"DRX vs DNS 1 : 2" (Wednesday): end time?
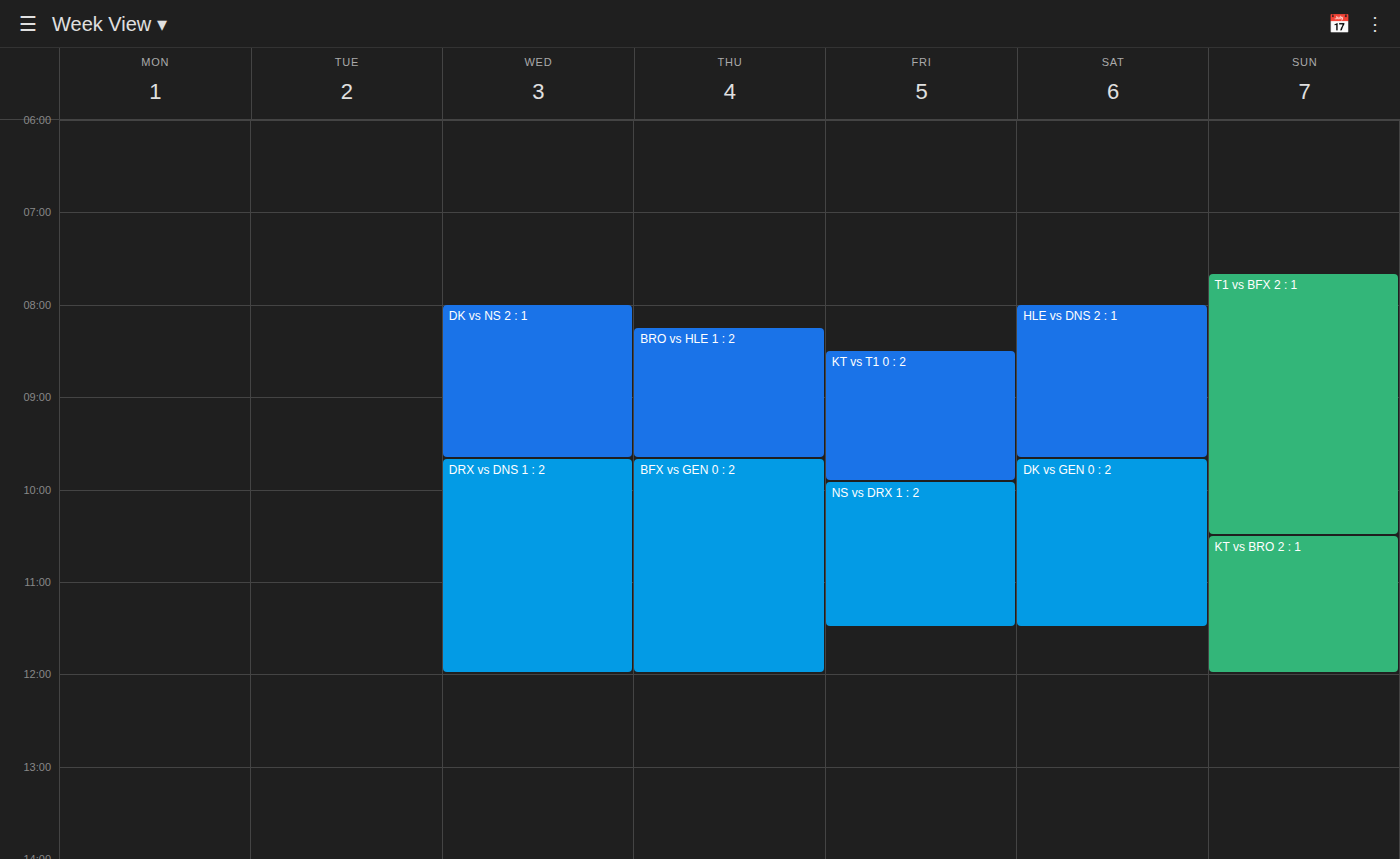
12:00 PM